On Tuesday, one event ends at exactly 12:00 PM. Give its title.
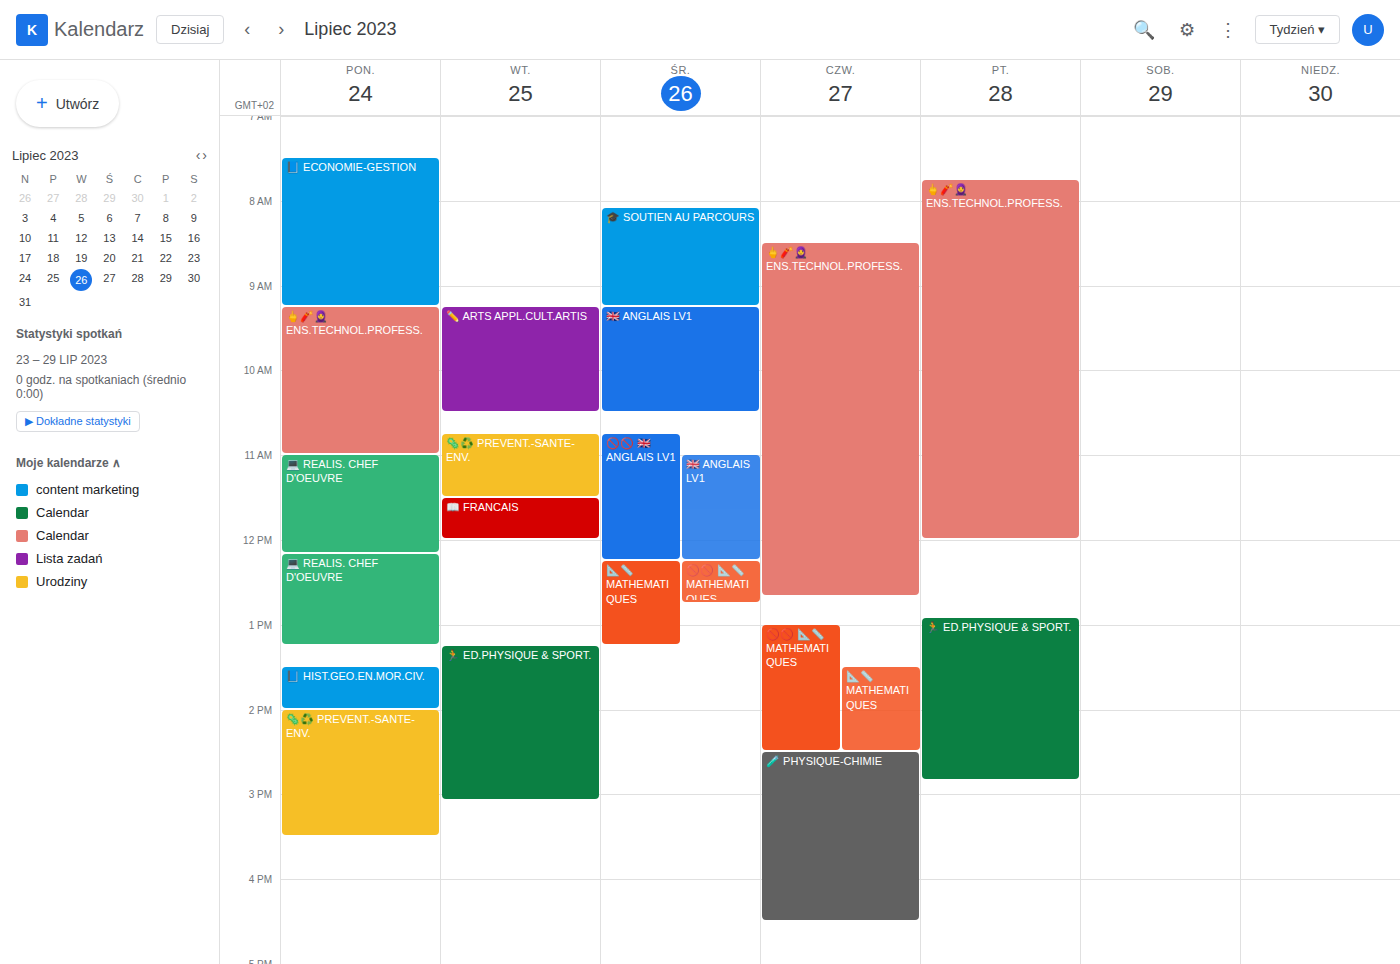
"📖 FRANCAIS"